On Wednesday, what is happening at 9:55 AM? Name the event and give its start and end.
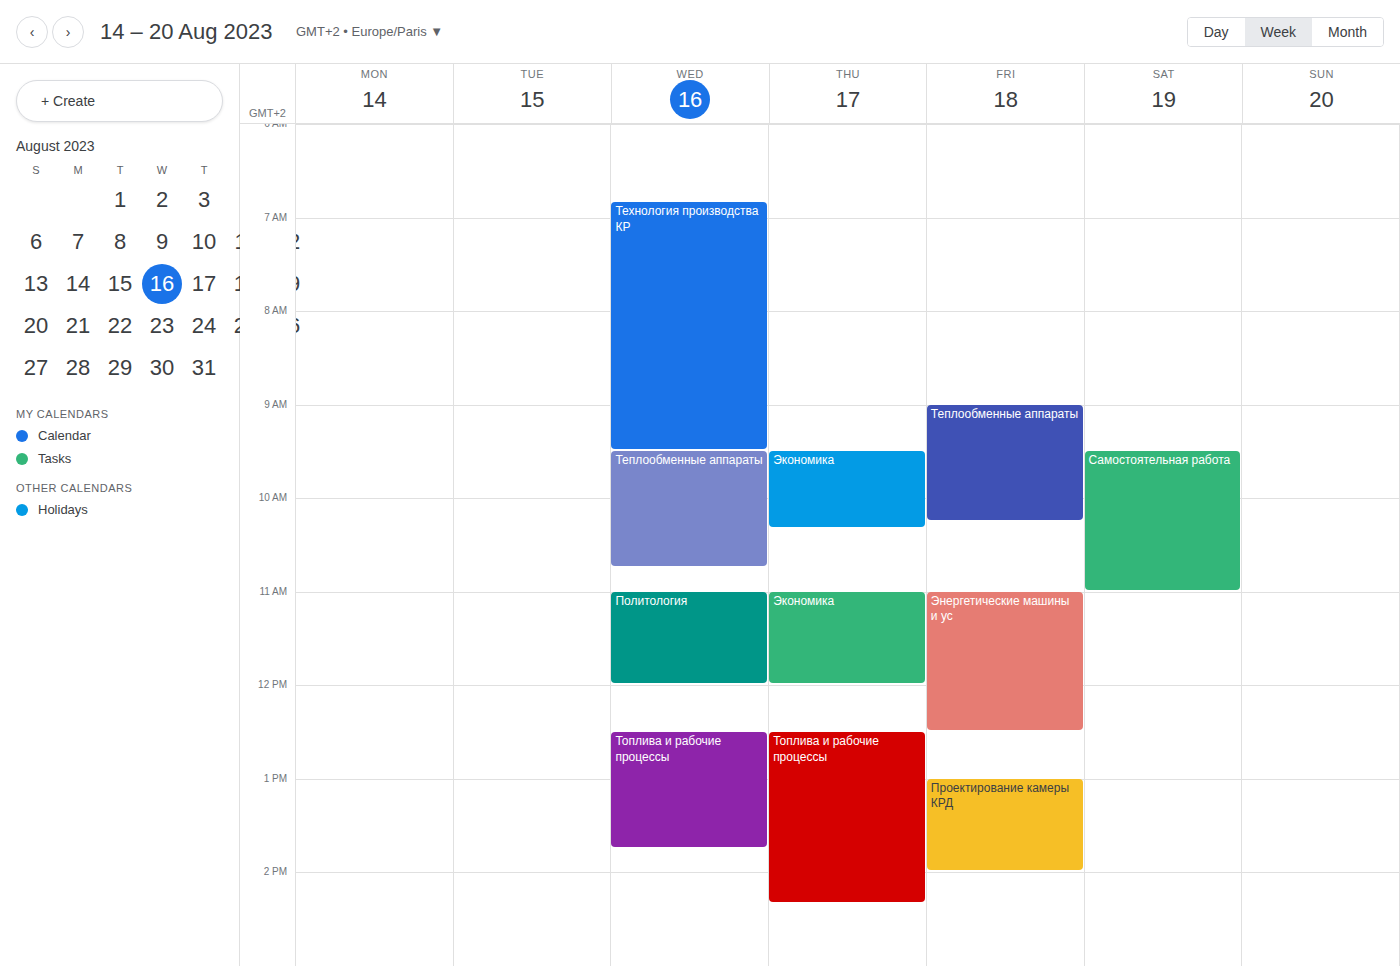
"Теплообменные аппараты", 9:30 AM to 10:45 AM